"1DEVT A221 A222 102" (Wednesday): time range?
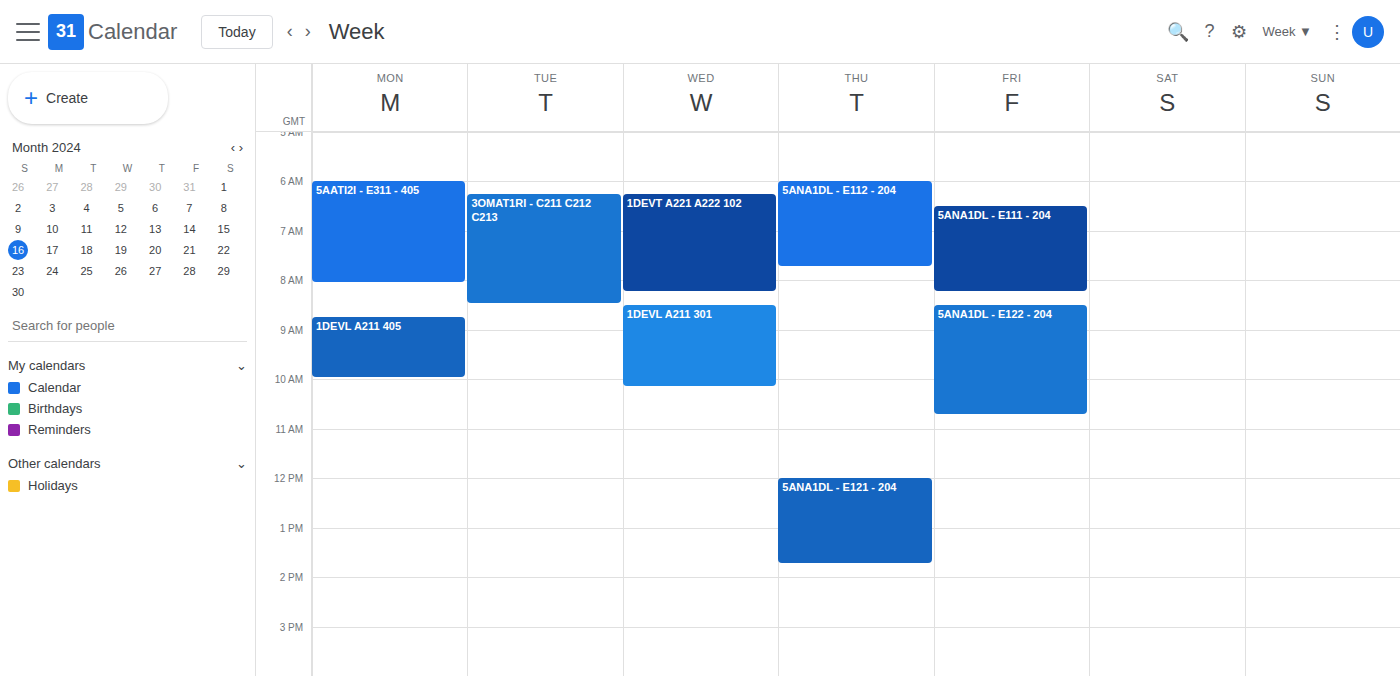
6:15 AM to 8:15 AM